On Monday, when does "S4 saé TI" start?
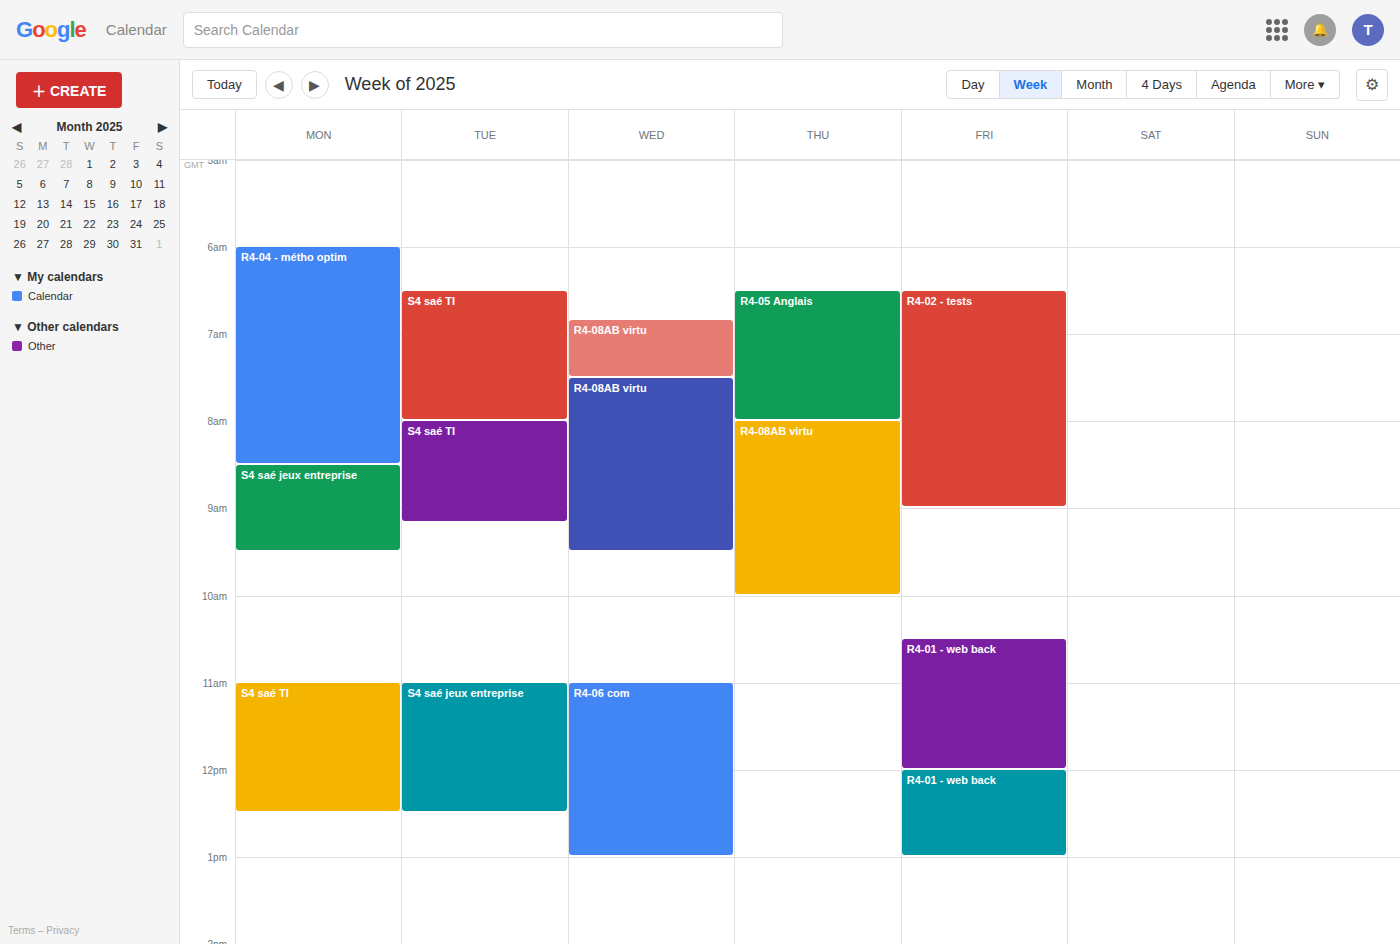
11:00 AM